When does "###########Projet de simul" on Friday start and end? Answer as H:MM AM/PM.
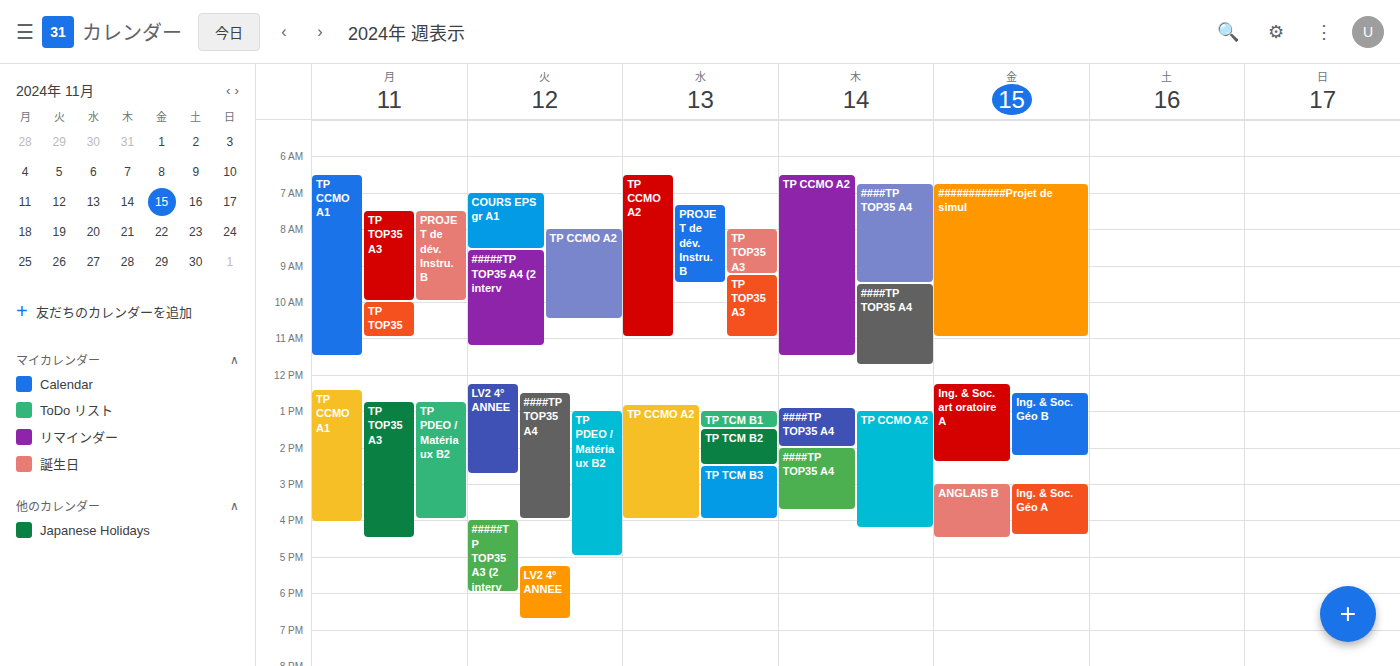
6:45 AM to 11:00 AM